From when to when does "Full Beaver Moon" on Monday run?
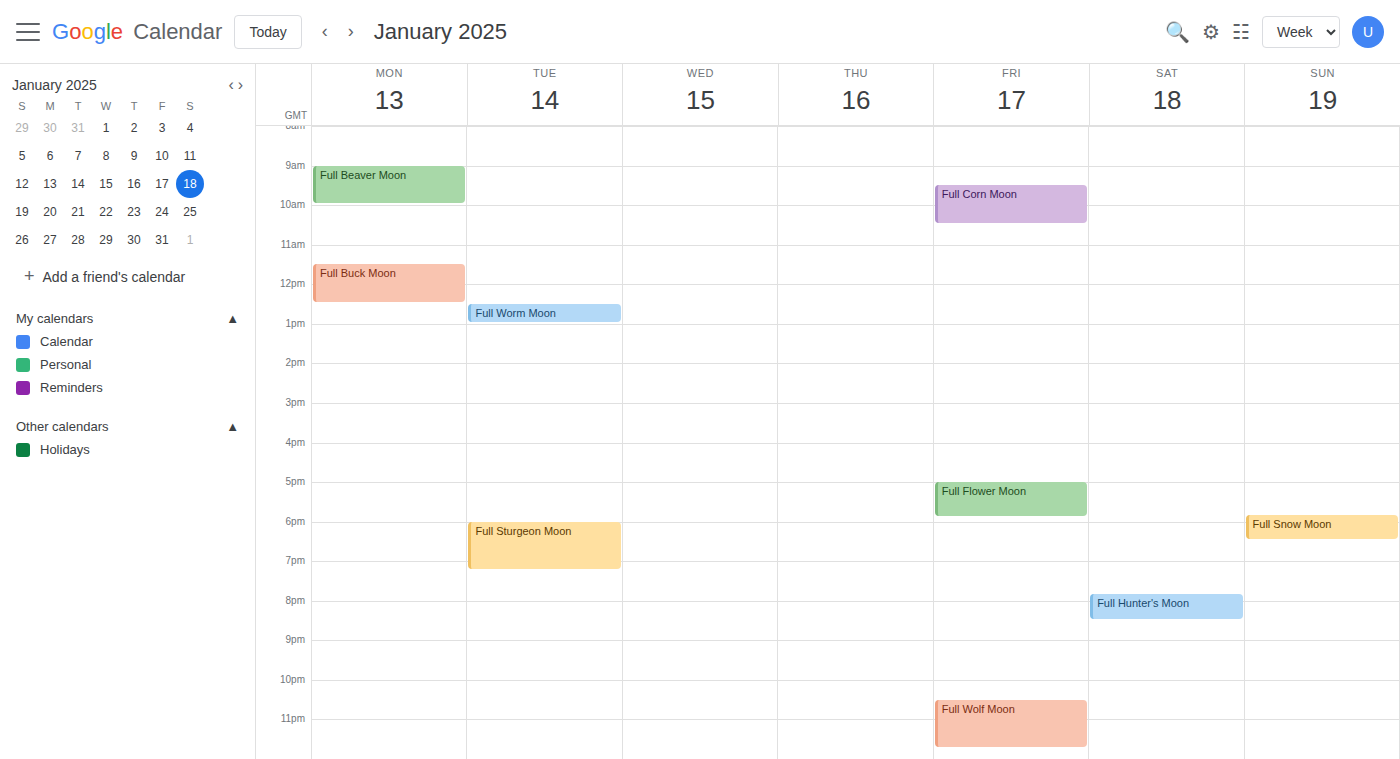
9:00 AM to 10:00 AM